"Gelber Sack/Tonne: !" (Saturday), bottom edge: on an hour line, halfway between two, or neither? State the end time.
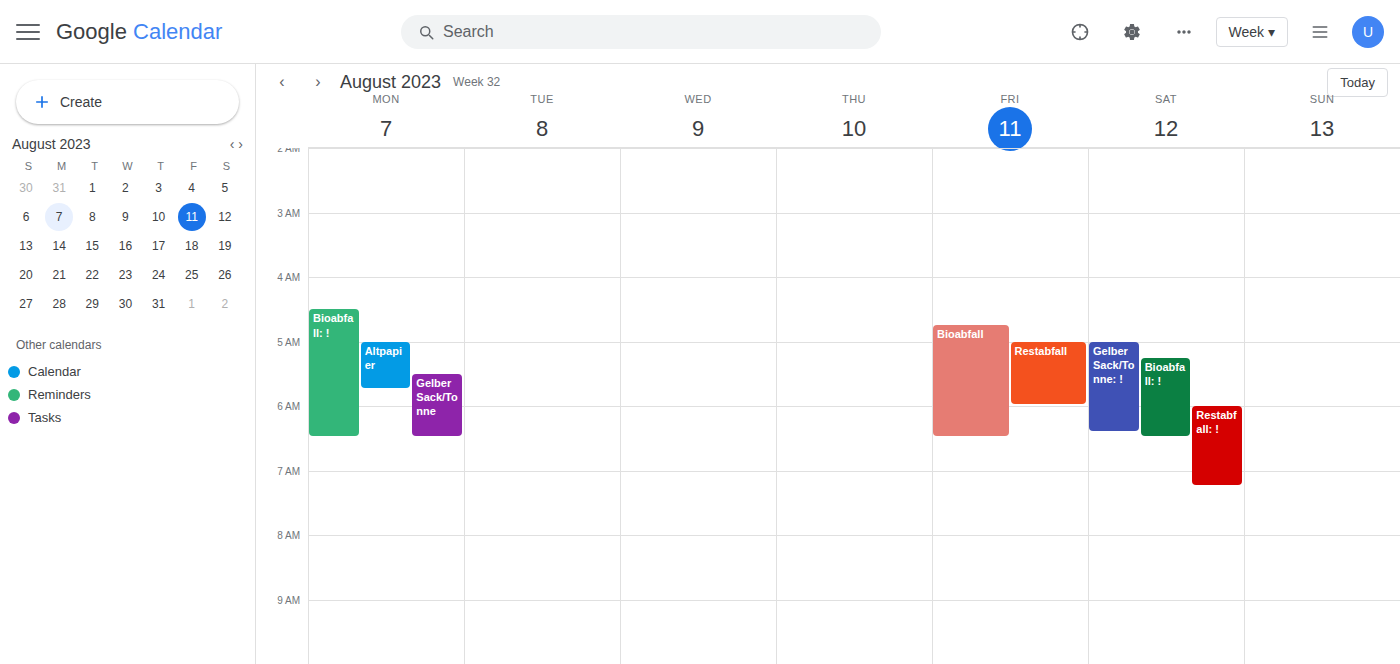
6:25 AM -- neither: 25 minutes below the 6 AM line and 35 minutes above the 7 AM line.